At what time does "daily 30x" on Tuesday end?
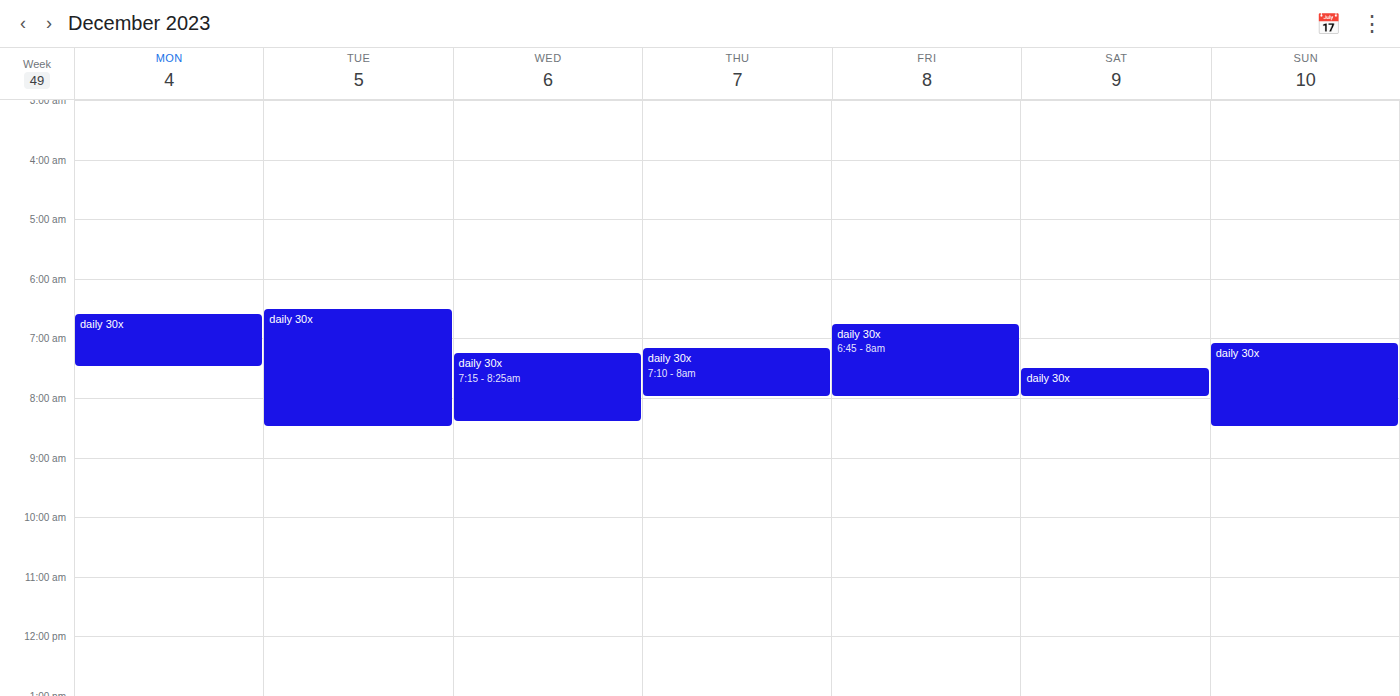
8:30 AM